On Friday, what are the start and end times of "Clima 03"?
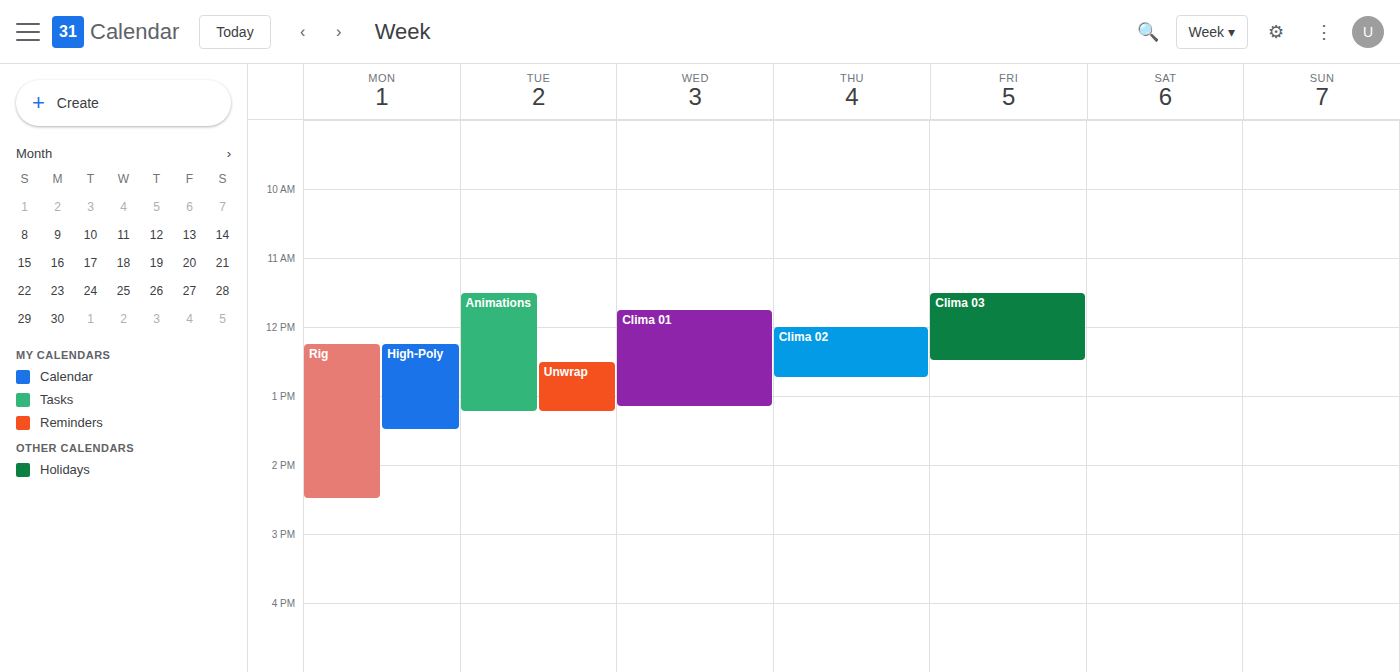
11:30 AM to 12:30 PM